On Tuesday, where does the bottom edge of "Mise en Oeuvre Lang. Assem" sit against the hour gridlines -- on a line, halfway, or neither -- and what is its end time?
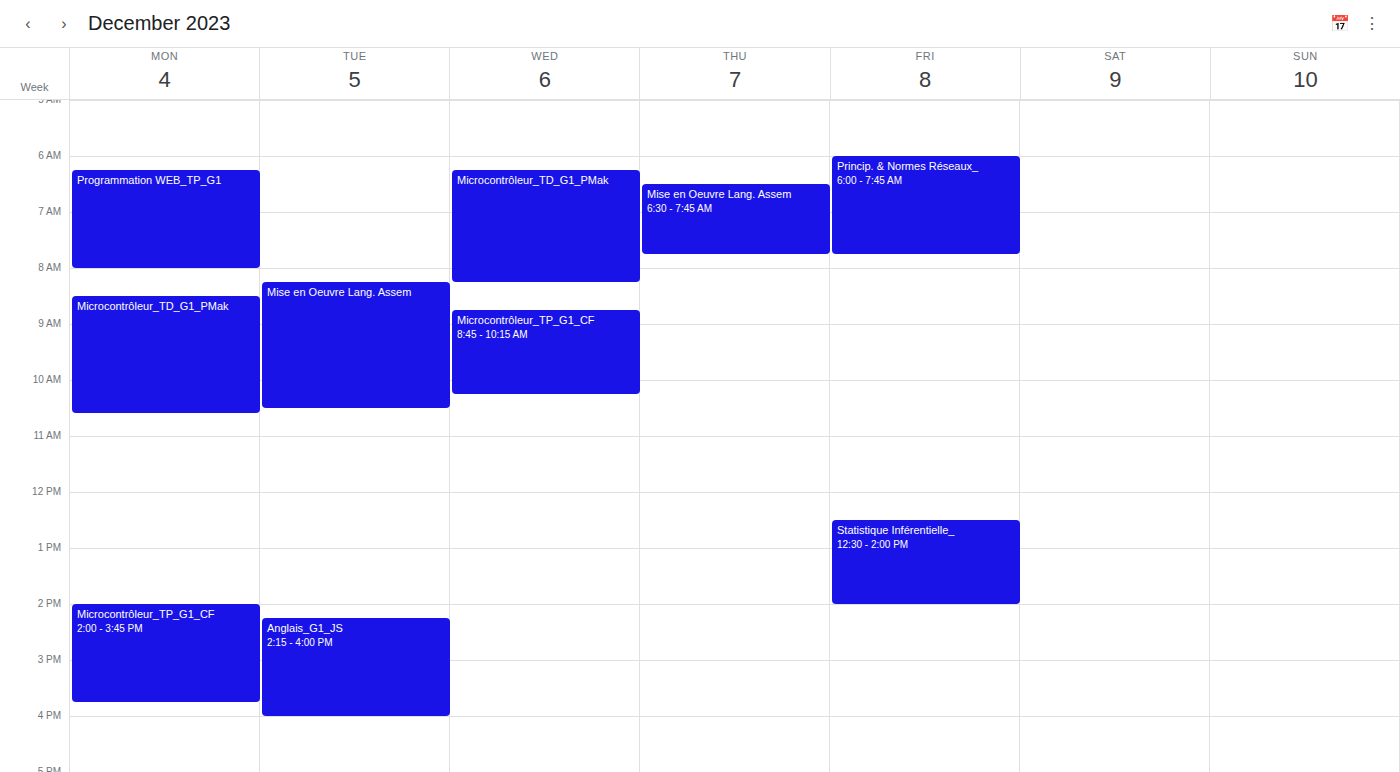
10:30 AM -- halfway between the 10 AM and 11 AM lines.